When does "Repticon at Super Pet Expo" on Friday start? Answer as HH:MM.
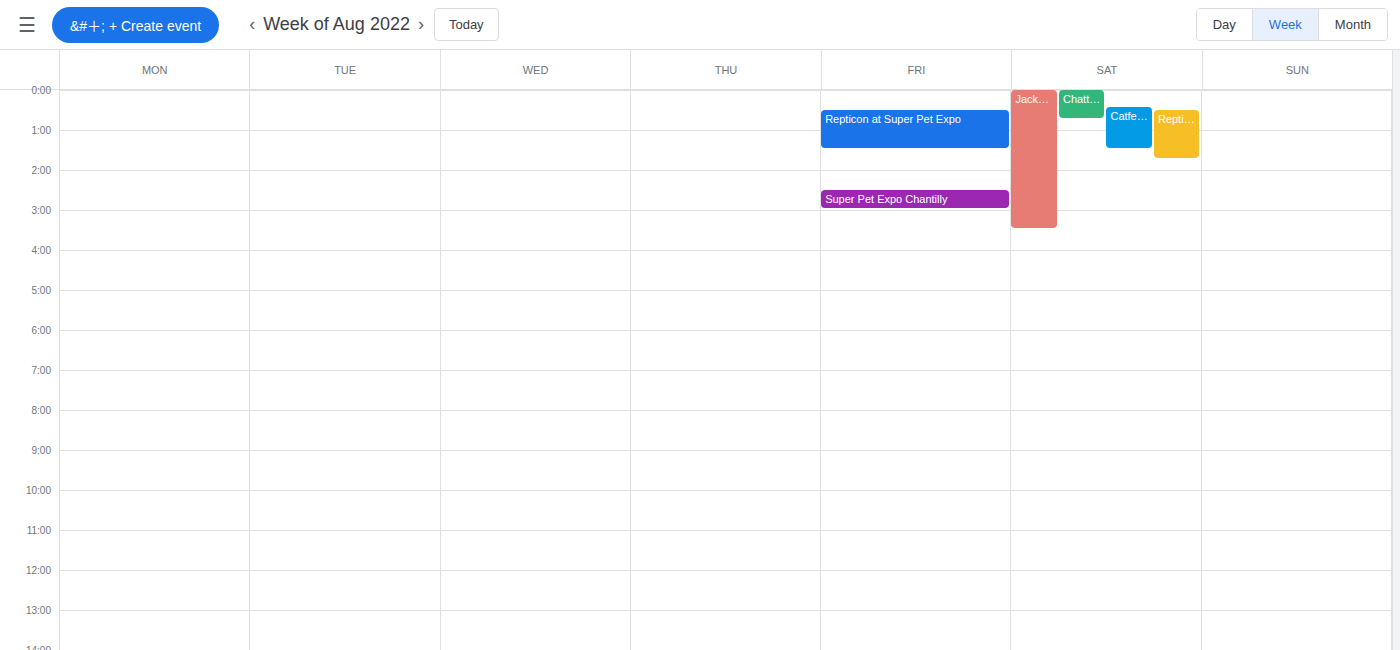
00:30